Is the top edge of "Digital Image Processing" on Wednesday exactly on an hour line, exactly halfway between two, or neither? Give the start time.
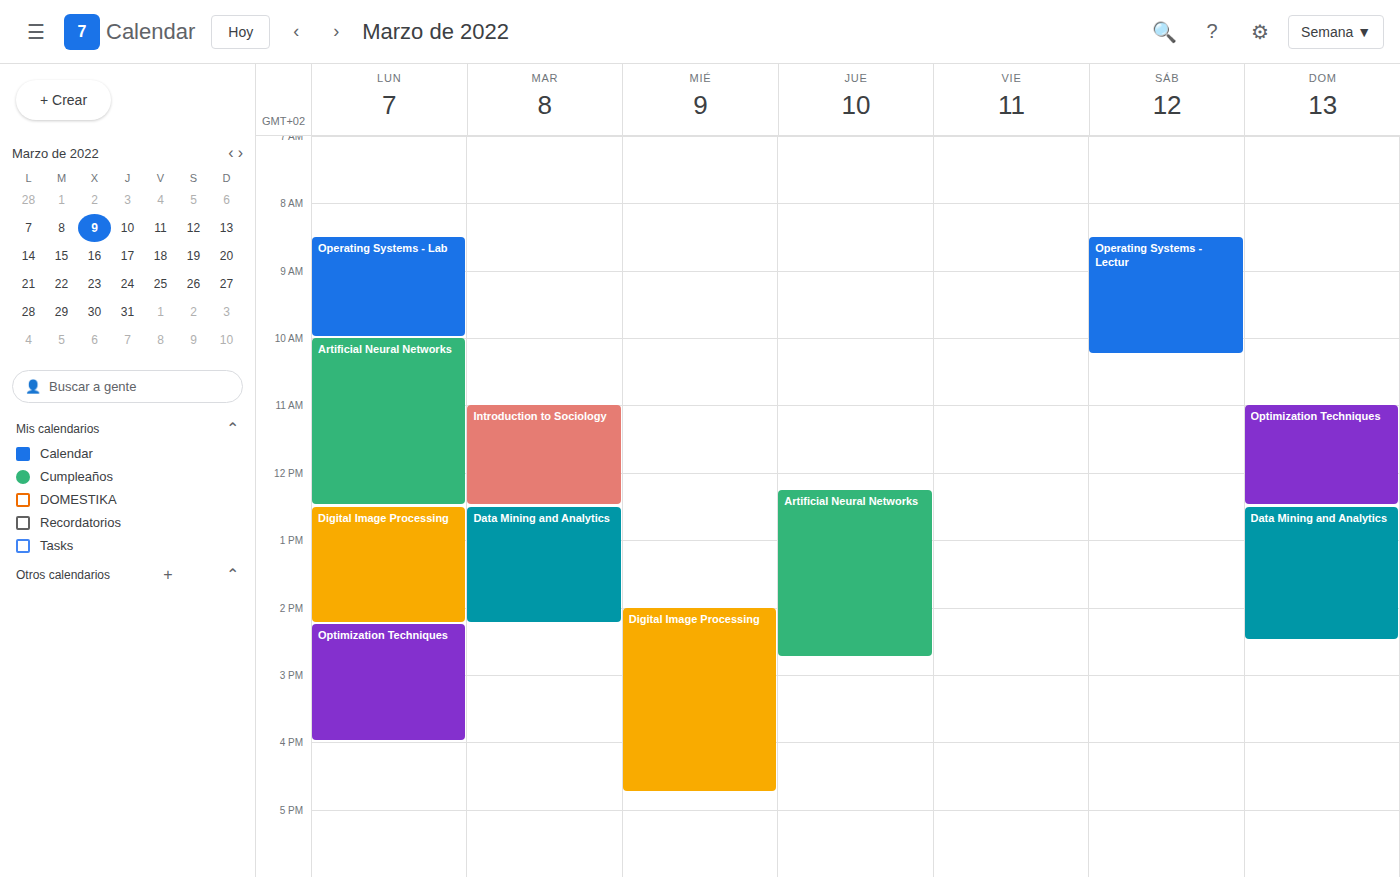
2:00 PM -- exactly on the 2 PM line.